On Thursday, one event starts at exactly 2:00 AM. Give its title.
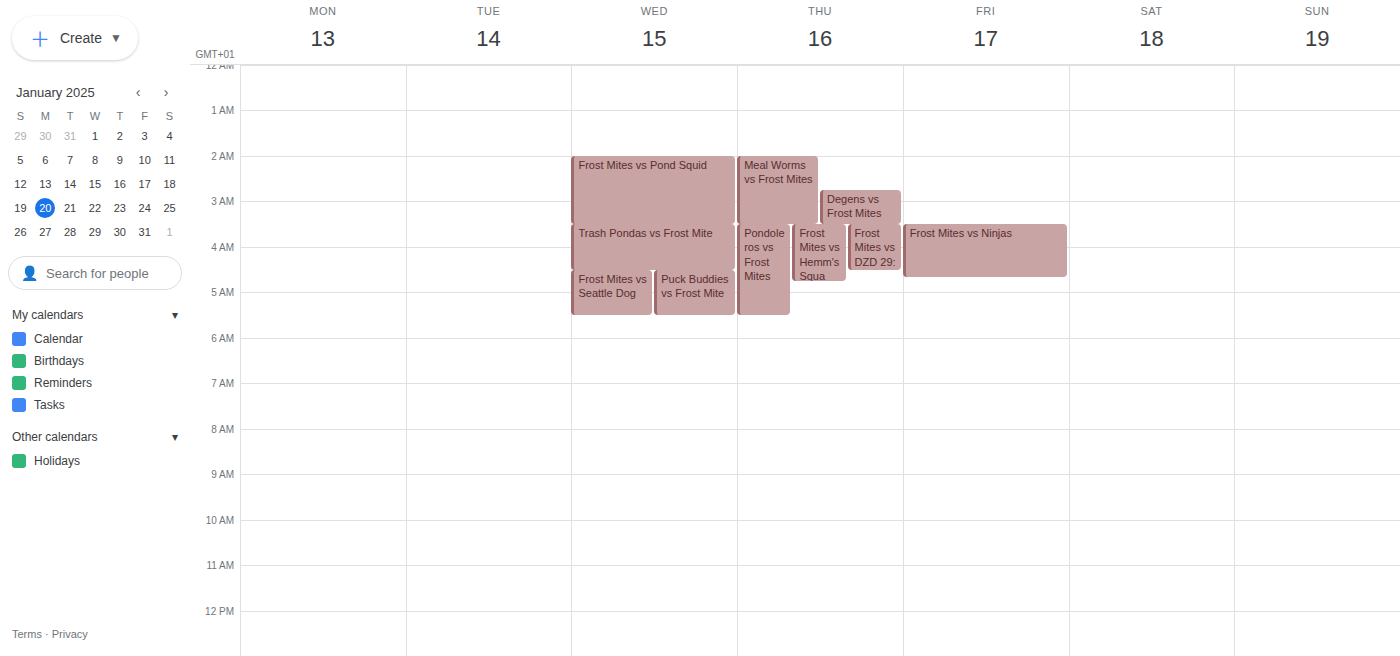
"Meal Worms vs Frost Mites"